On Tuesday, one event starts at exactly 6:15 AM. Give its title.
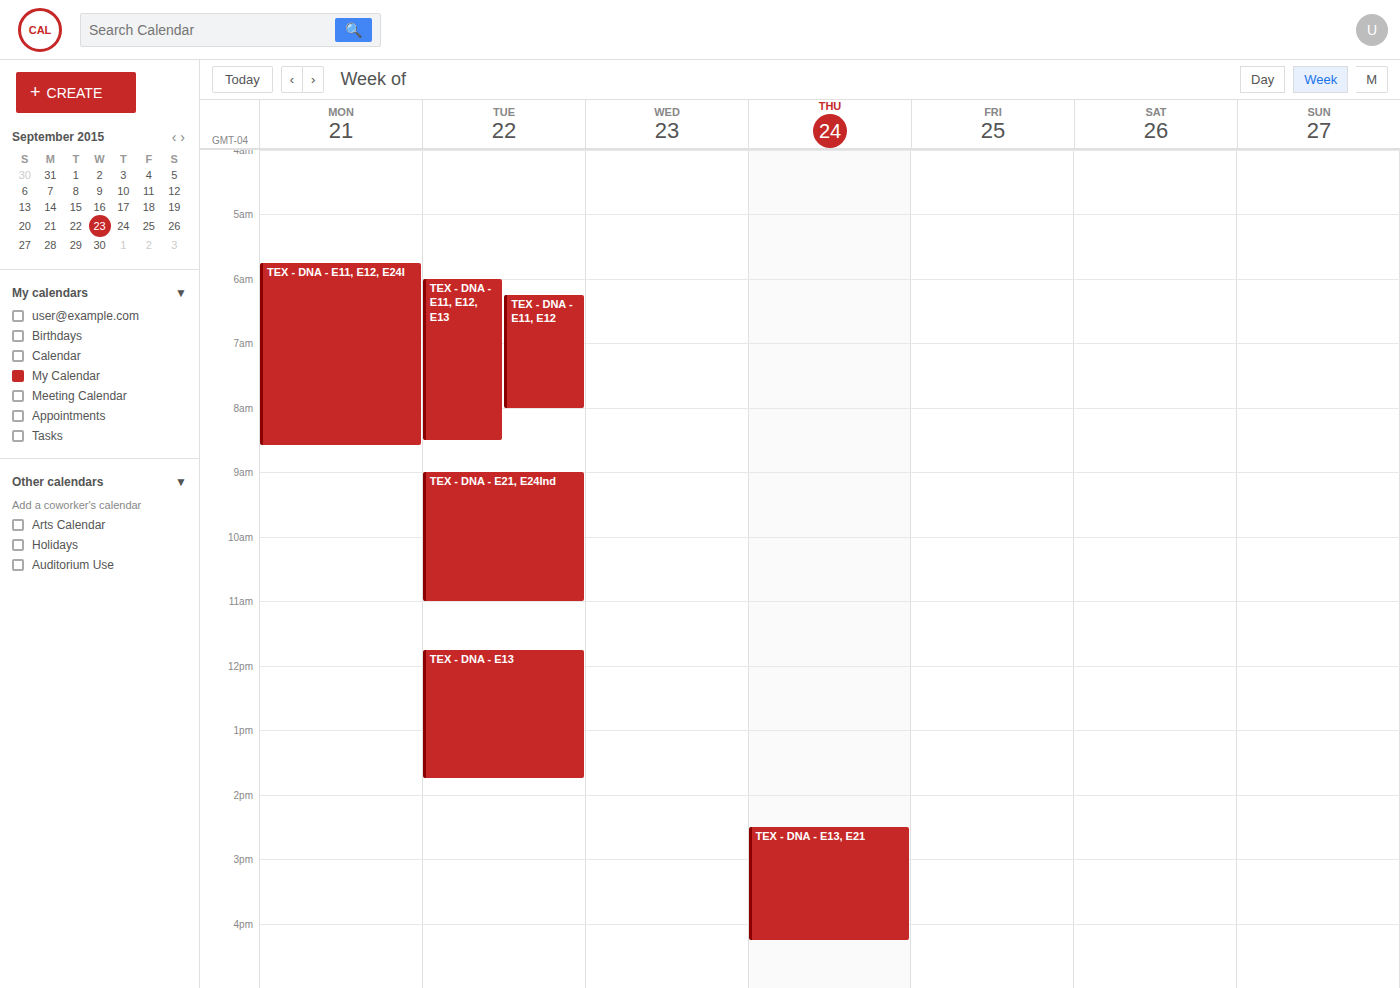
"TEX - DNA - E11, E12"